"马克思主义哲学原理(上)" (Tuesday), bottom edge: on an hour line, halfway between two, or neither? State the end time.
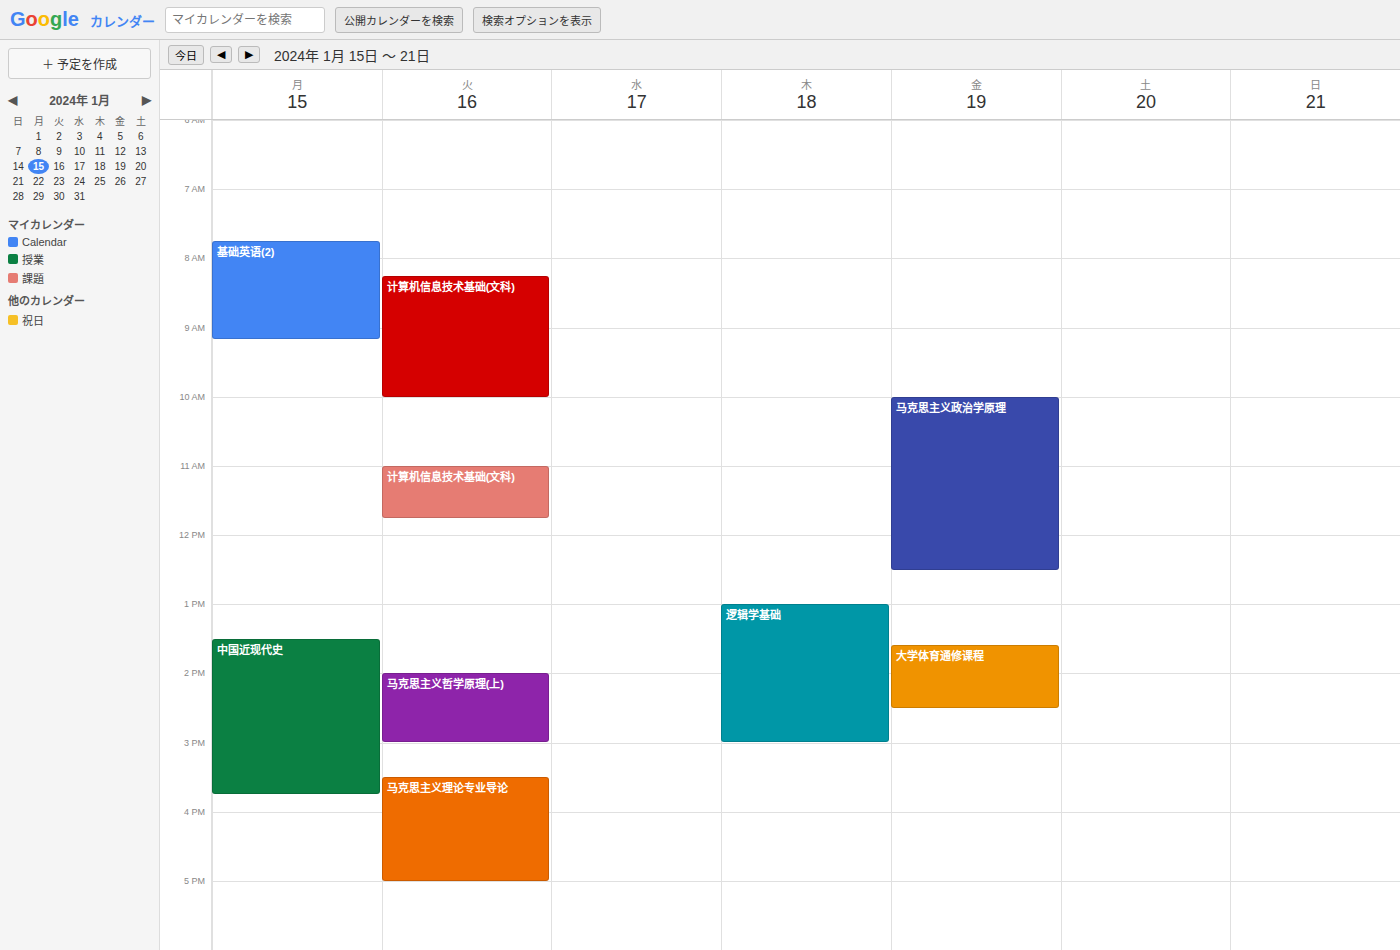
3:00 PM -- exactly on the 3 PM line.